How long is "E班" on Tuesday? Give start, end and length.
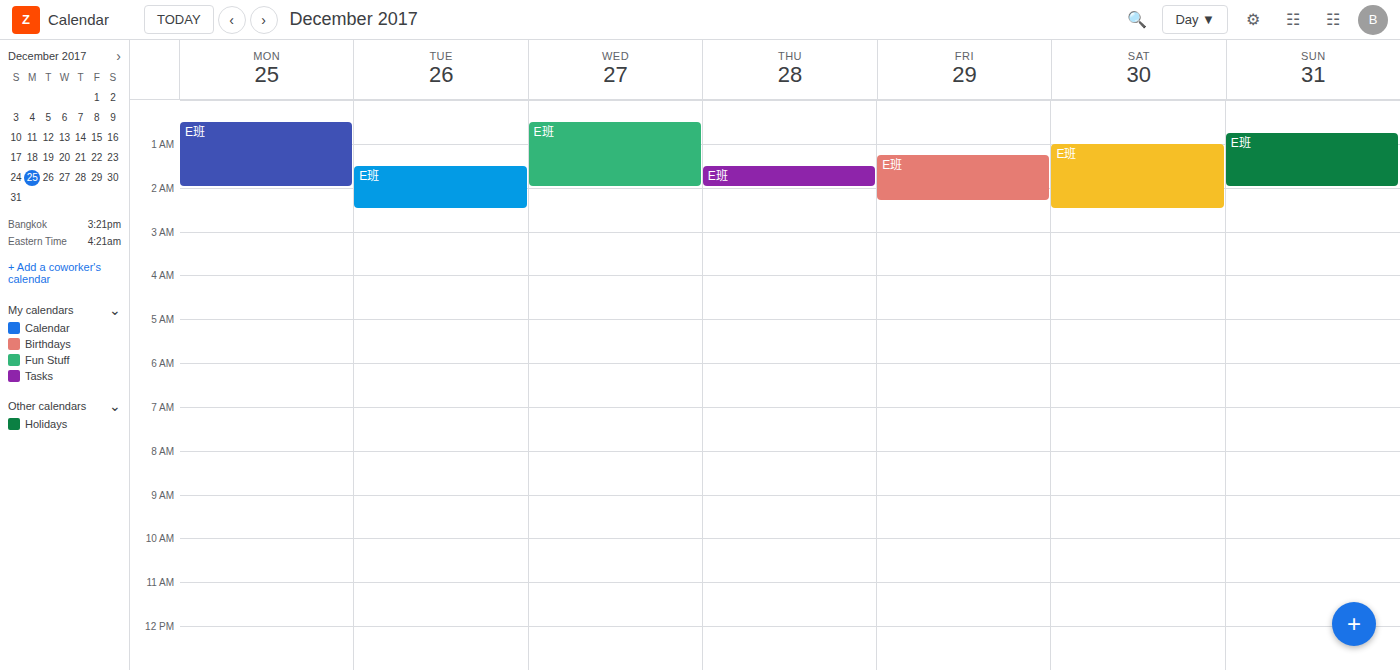
1:30 AM to 2:30 AM, 1 hour